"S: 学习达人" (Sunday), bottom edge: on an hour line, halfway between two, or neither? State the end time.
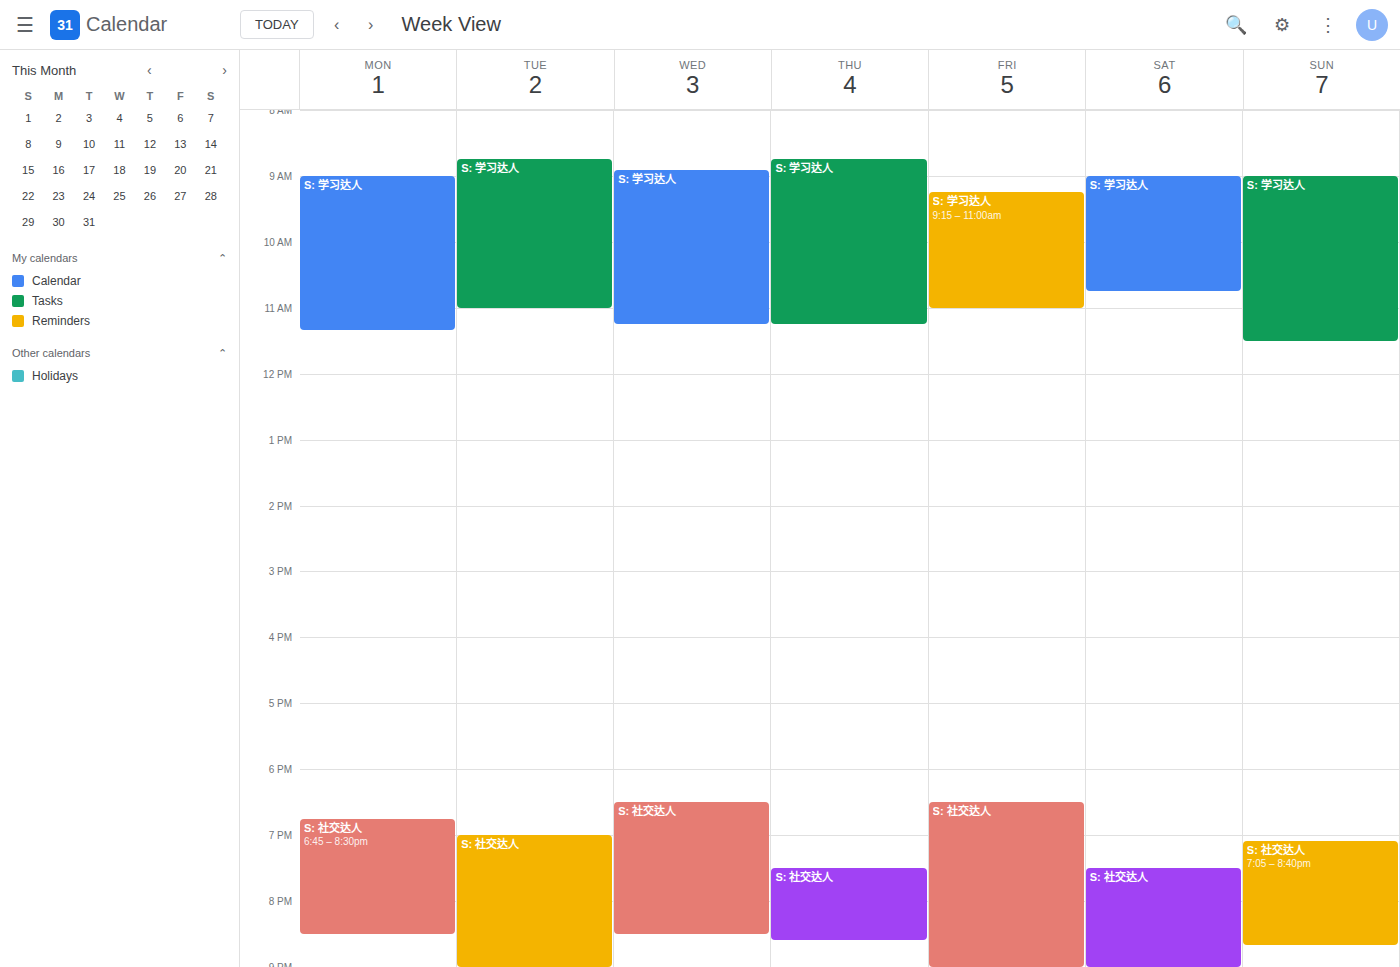
11:30 AM -- halfway between the 11 AM and 12 PM lines.